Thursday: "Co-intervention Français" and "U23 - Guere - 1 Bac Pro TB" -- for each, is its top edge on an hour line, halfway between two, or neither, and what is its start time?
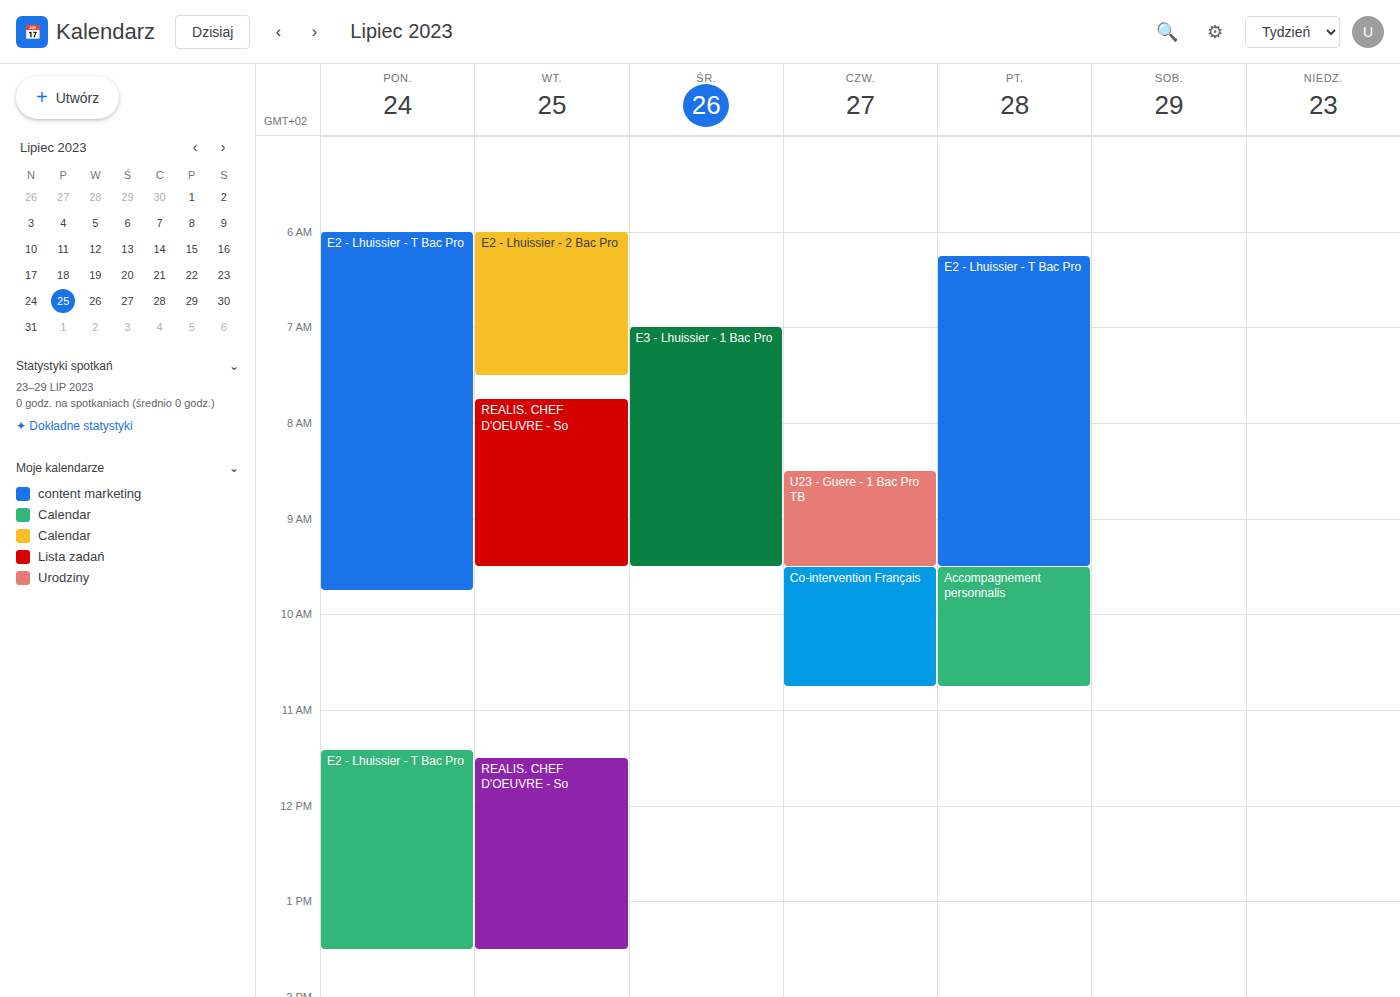
"Co-intervention Français": 9:30 AM, halfway between the 9 AM and 10 AM lines. "U23 - Guere - 1 Bac Pro TB": 8:30 AM, halfway between the 8 AM and 9 AM lines.